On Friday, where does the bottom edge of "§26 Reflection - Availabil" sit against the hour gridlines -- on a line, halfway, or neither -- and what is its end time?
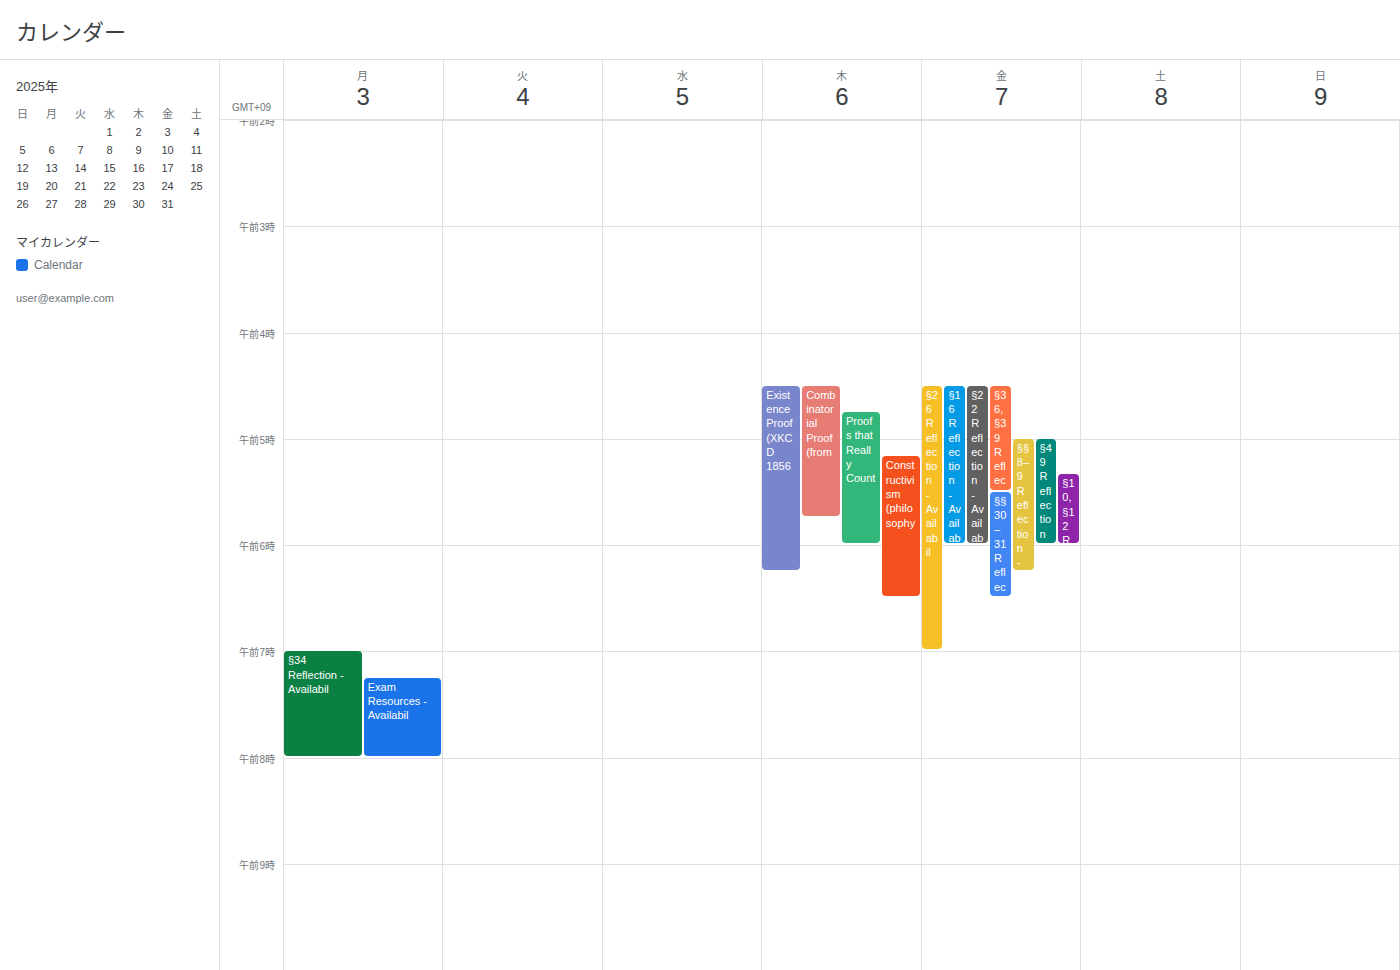
7:00 AM -- exactly on the 7 AM line.